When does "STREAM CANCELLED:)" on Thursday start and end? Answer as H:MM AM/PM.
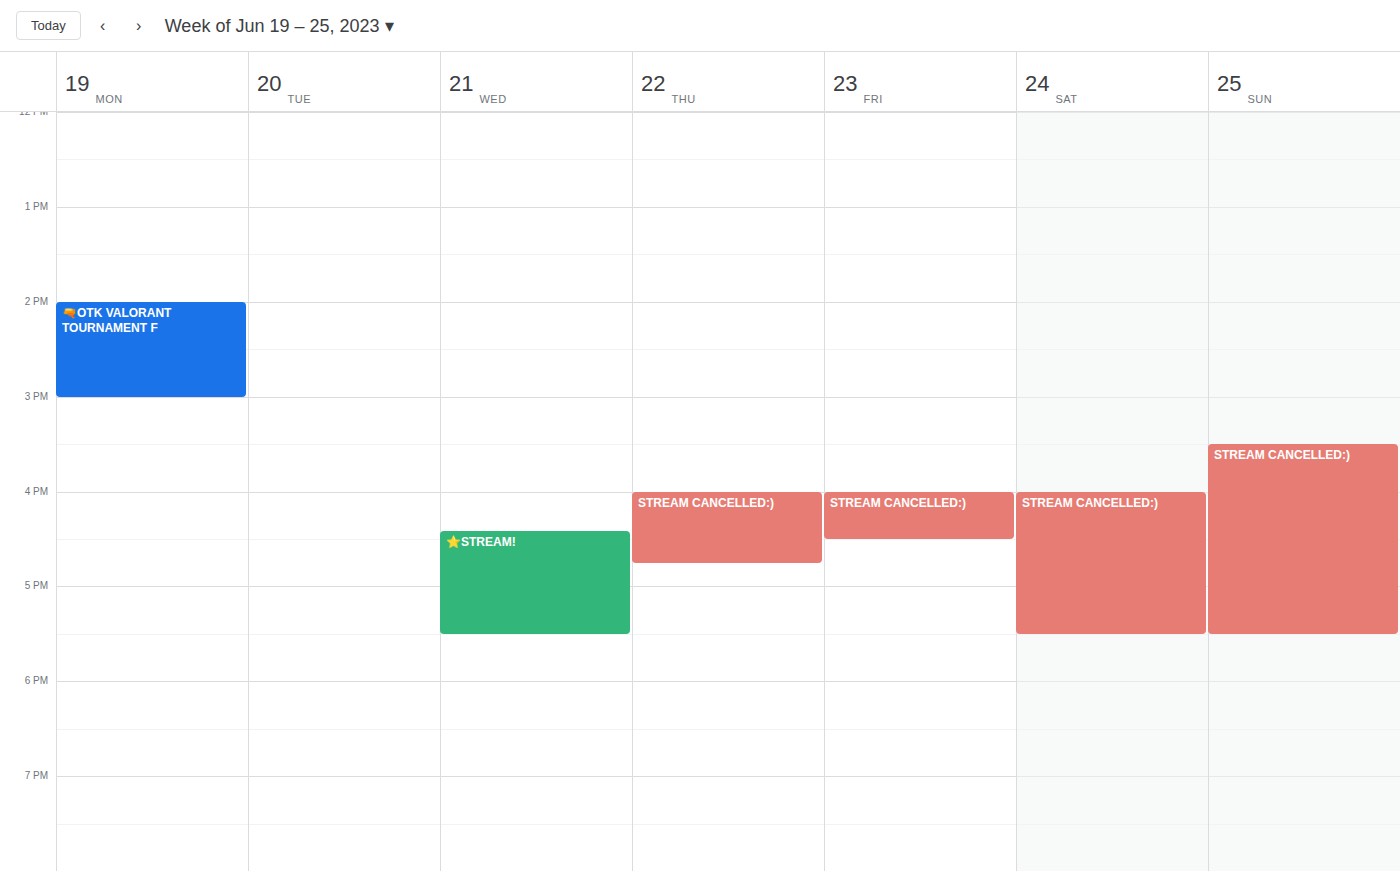
4:00 PM to 4:45 PM